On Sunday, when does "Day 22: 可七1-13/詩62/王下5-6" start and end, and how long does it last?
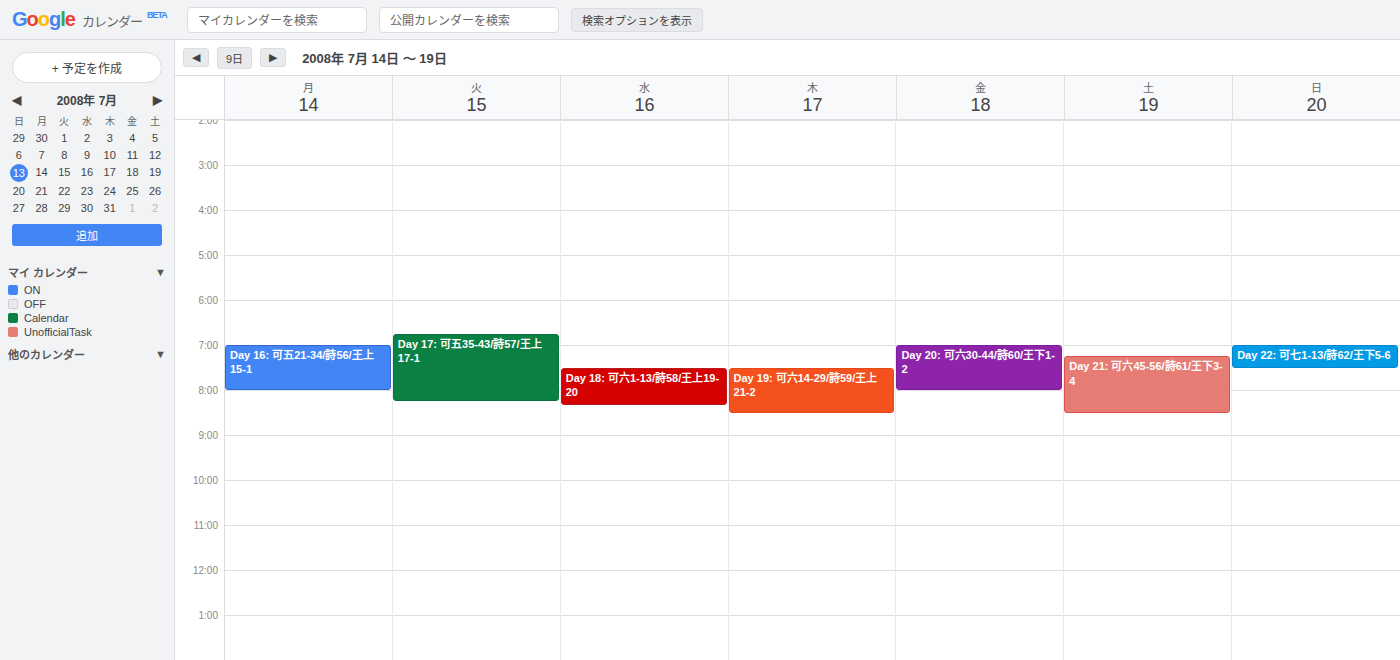
7:00 AM to 7:30 AM, 30 minutes